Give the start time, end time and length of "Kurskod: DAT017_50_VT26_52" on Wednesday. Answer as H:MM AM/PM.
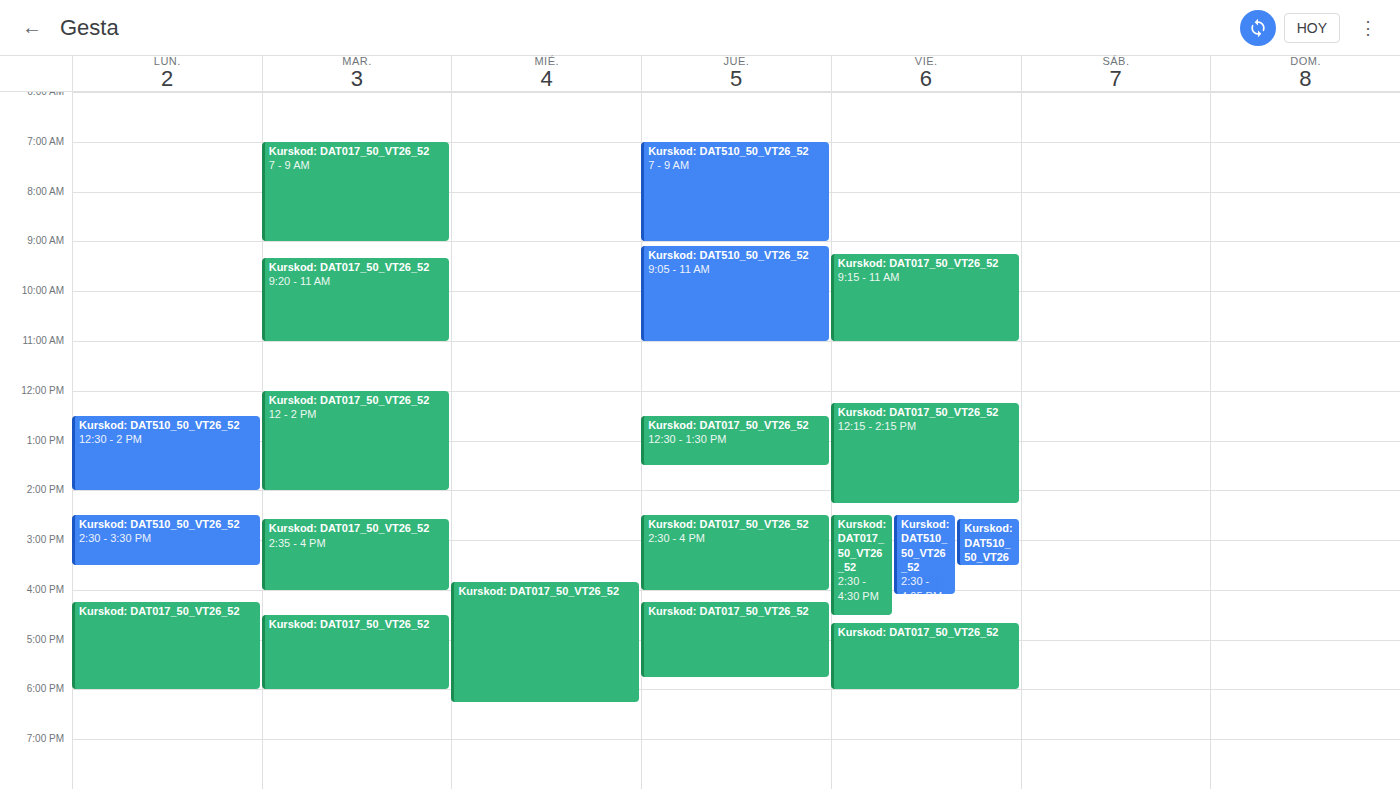
3:50 PM to 6:15 PM, 2 hours 25 minutes